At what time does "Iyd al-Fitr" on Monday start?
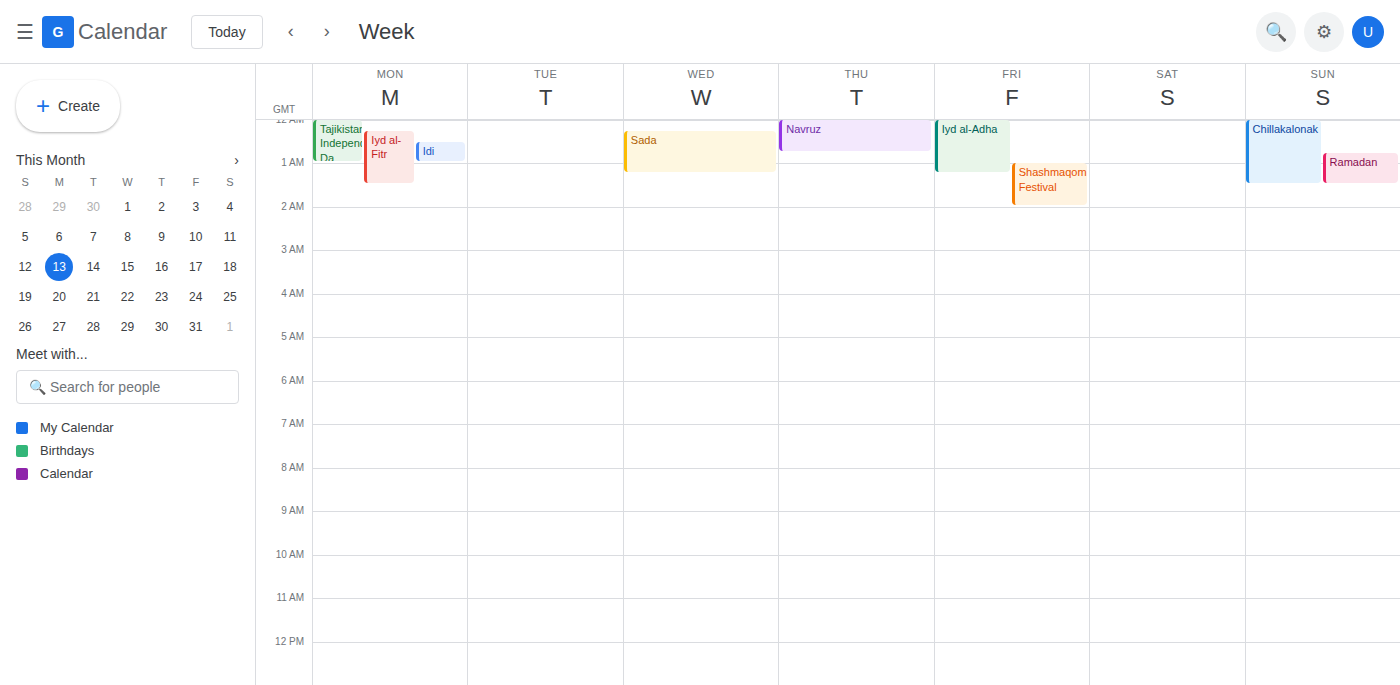
12:15 AM